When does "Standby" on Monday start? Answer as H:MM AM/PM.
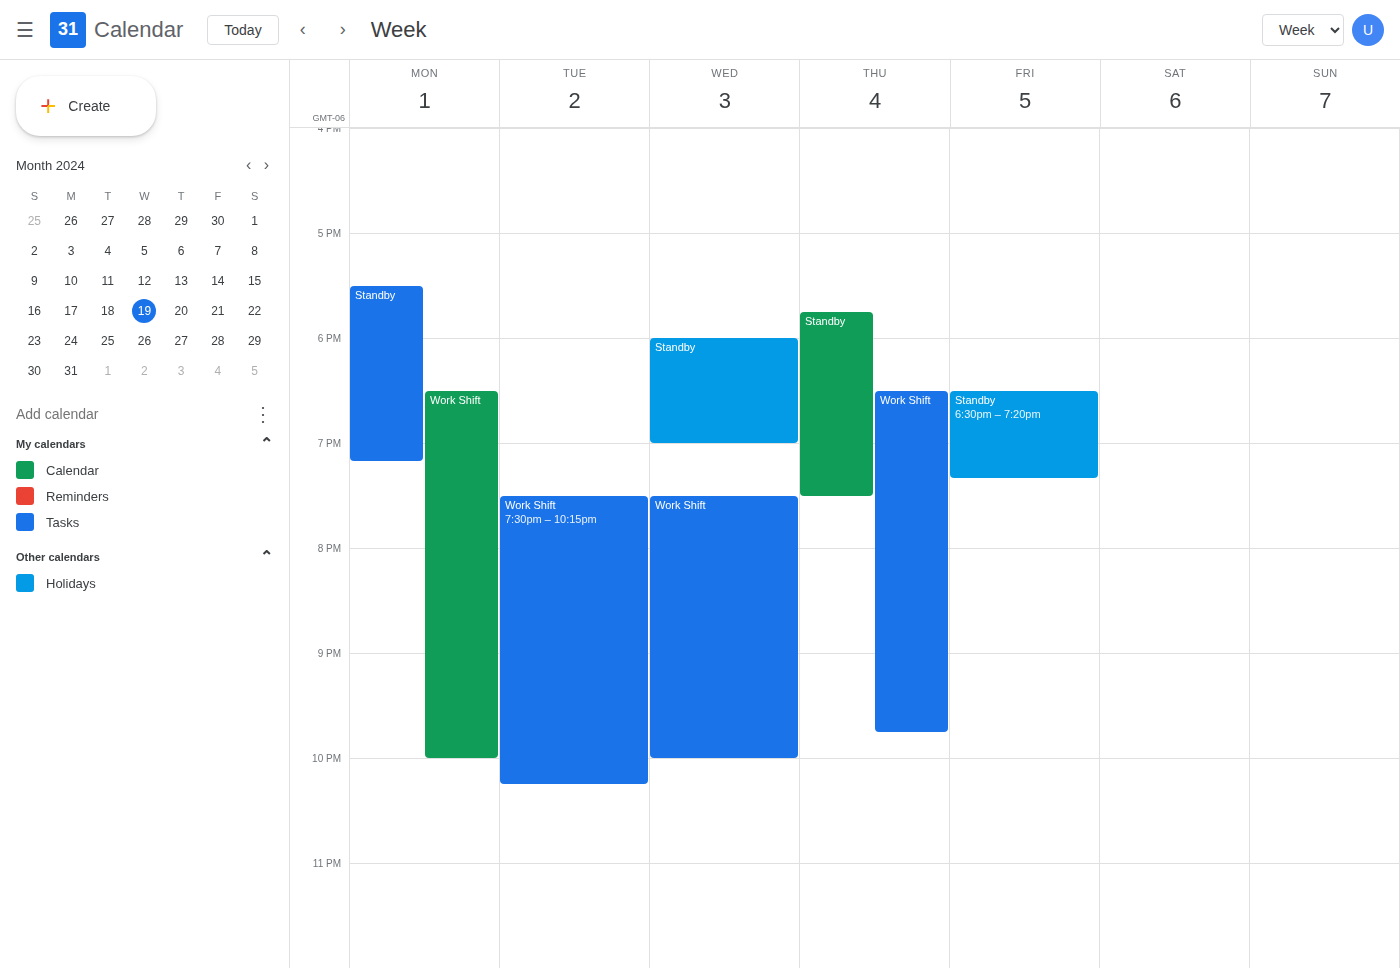
5:30 PM